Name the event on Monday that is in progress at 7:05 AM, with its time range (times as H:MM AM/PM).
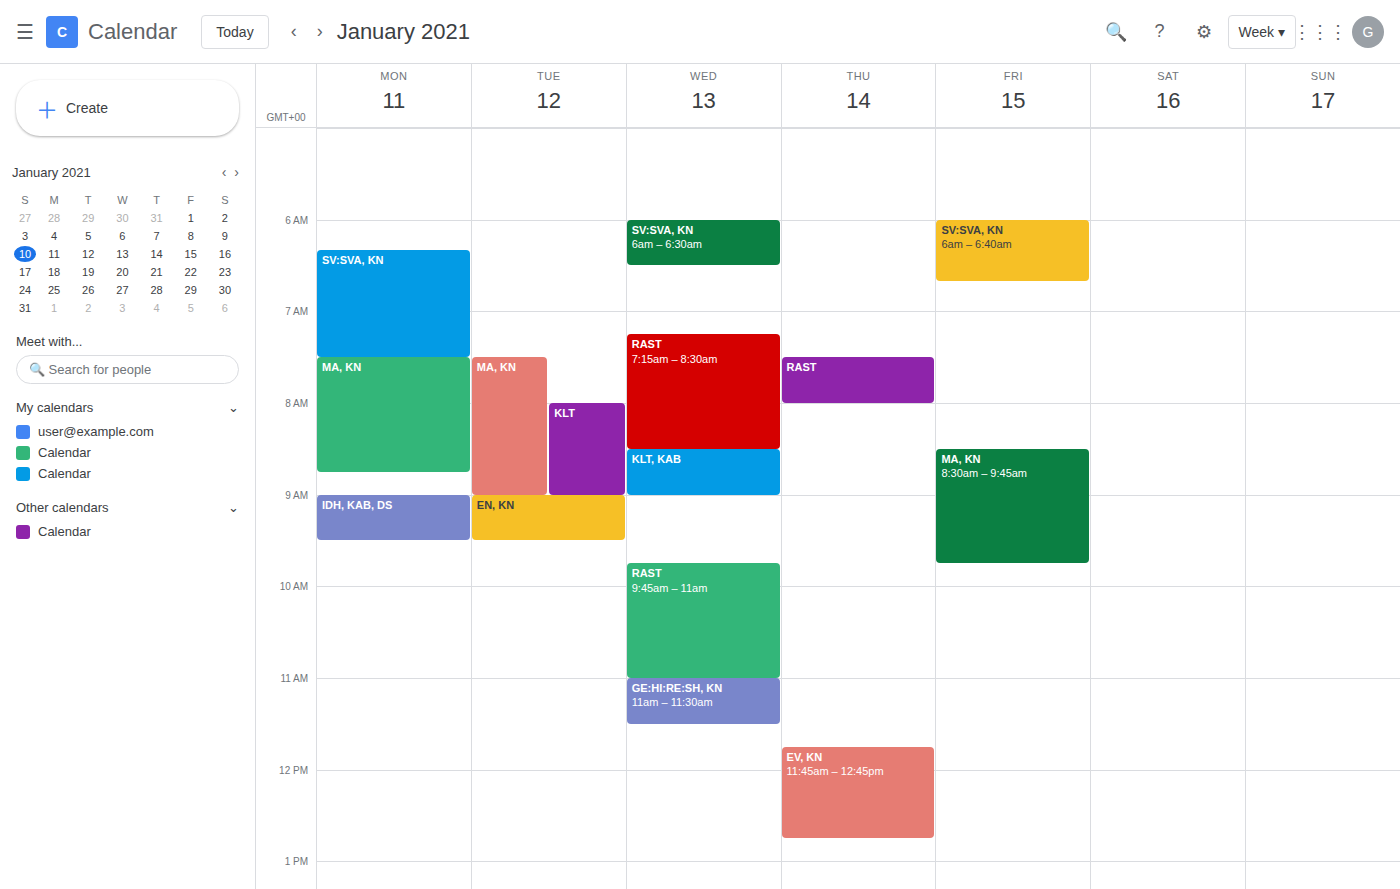
"SV:SVA, KN", 6:20 AM to 7:30 AM